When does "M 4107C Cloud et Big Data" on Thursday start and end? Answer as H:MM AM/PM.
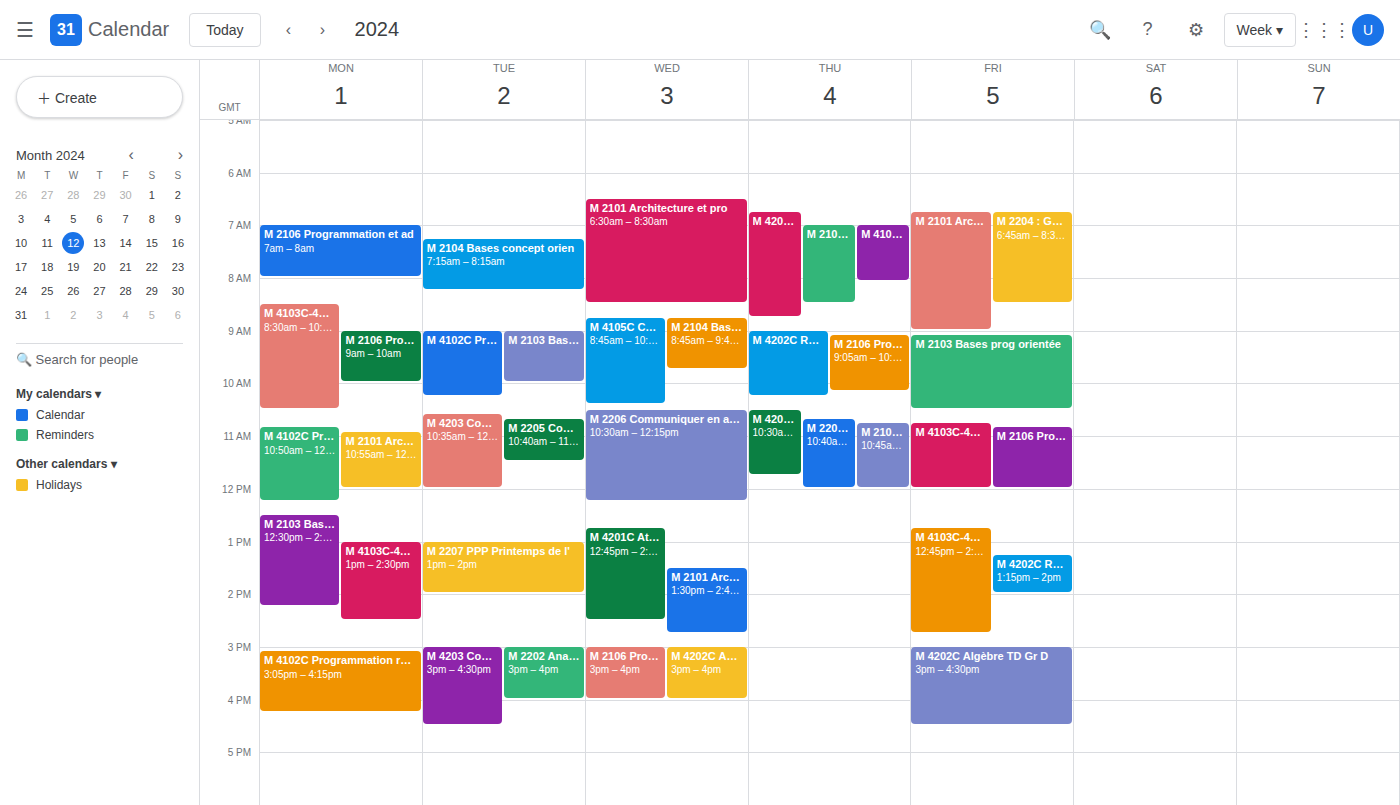
7:00 AM to 8:05 AM